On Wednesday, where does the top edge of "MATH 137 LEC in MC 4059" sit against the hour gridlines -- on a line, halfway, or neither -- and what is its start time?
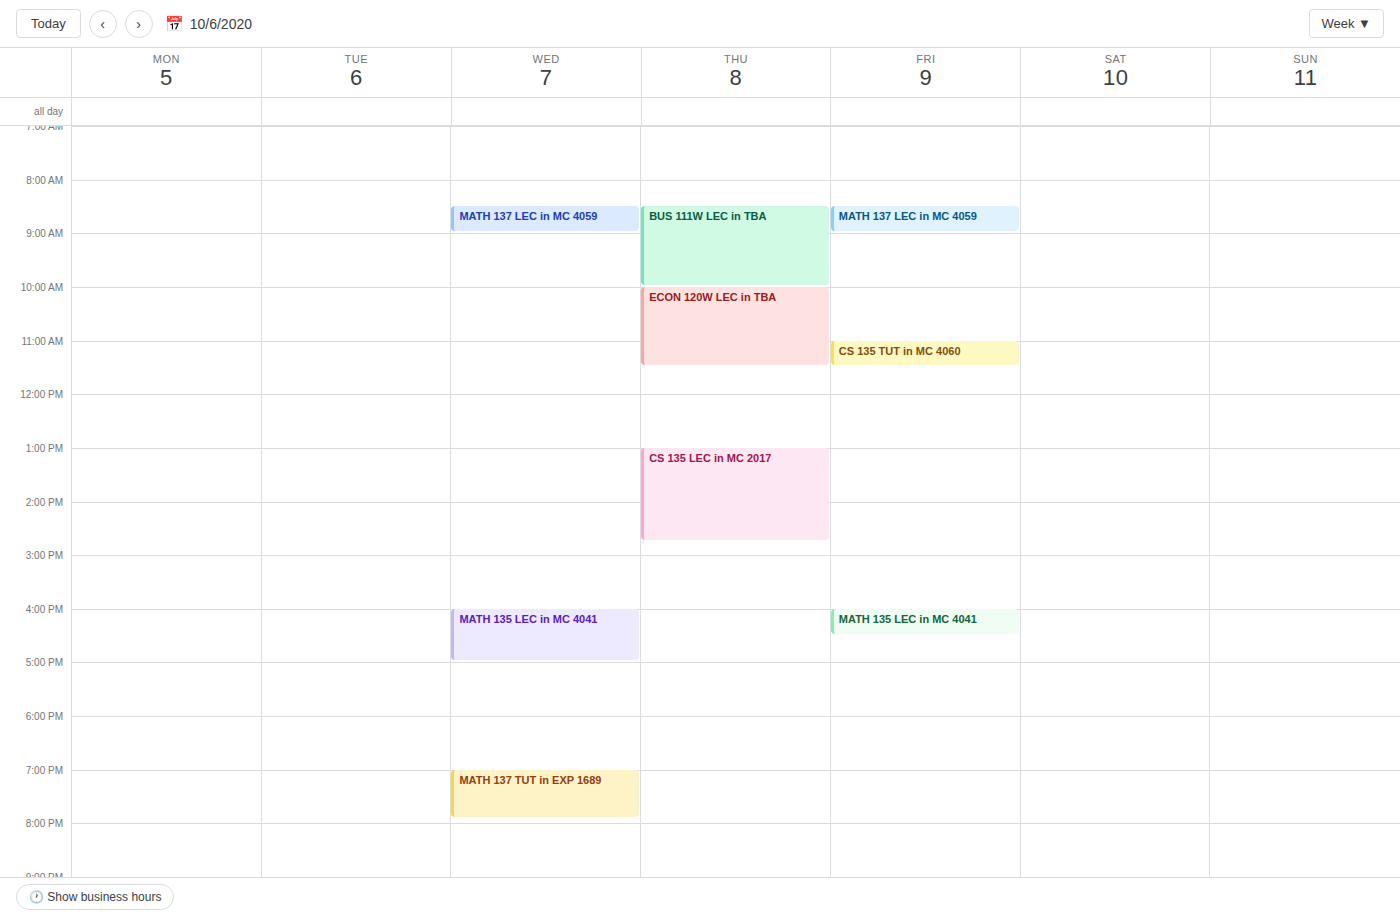
8:30 AM -- halfway between the 8 AM and 9 AM lines.